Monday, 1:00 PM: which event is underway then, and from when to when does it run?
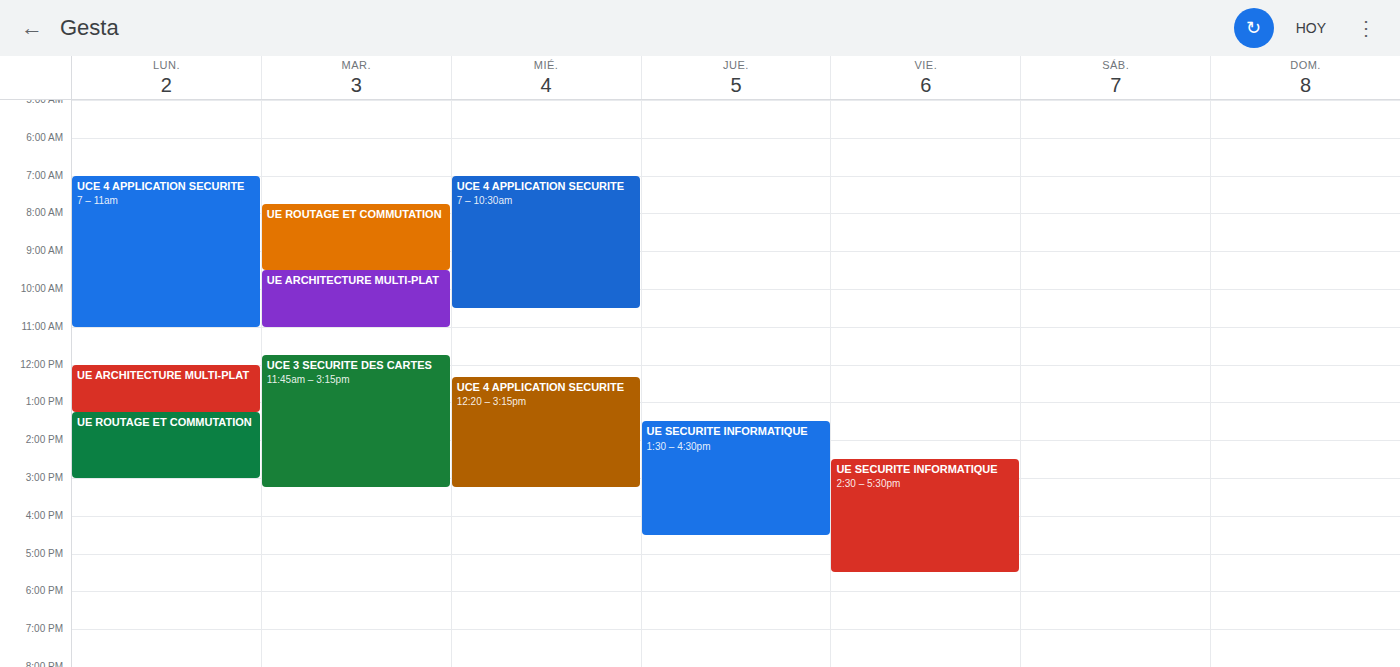
"UE ARCHITECTURE MULTI-PLAT", 12:00 PM to 1:15 PM